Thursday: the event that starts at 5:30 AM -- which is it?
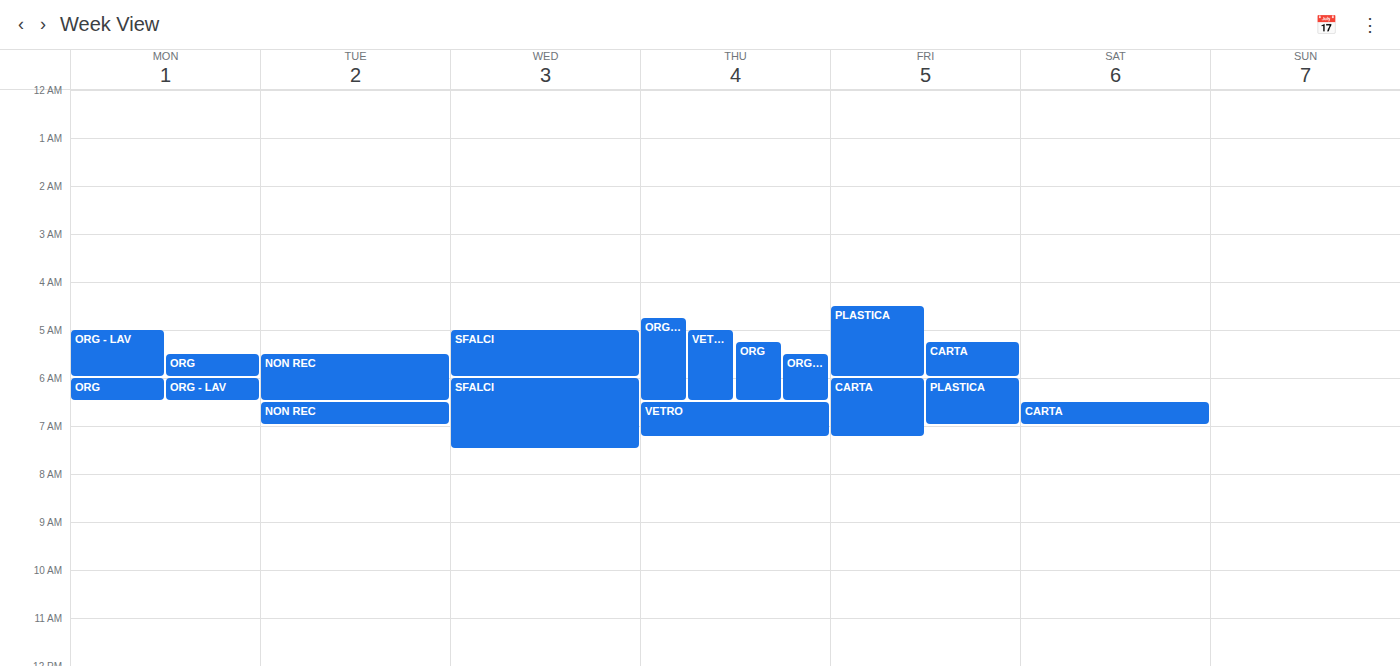
"ORG - LAV"